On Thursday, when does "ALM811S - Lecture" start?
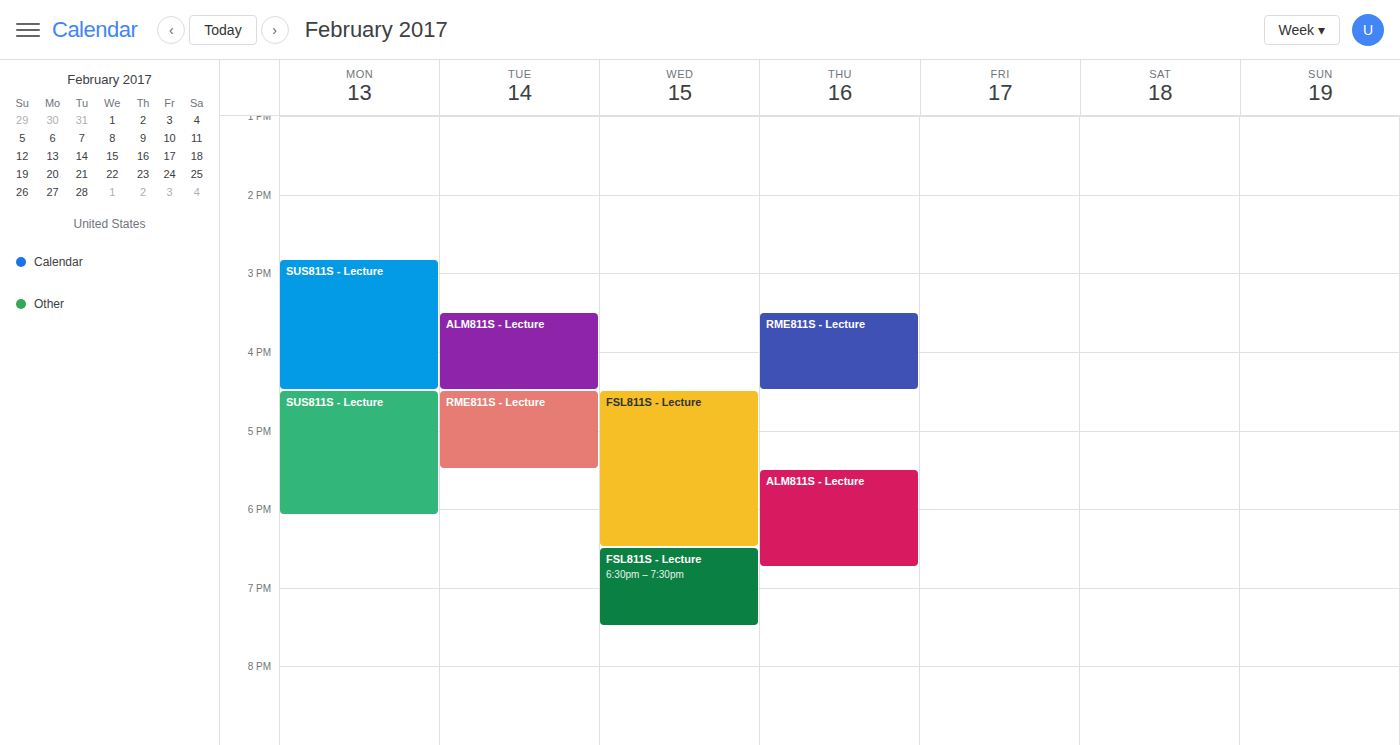
5:30 PM